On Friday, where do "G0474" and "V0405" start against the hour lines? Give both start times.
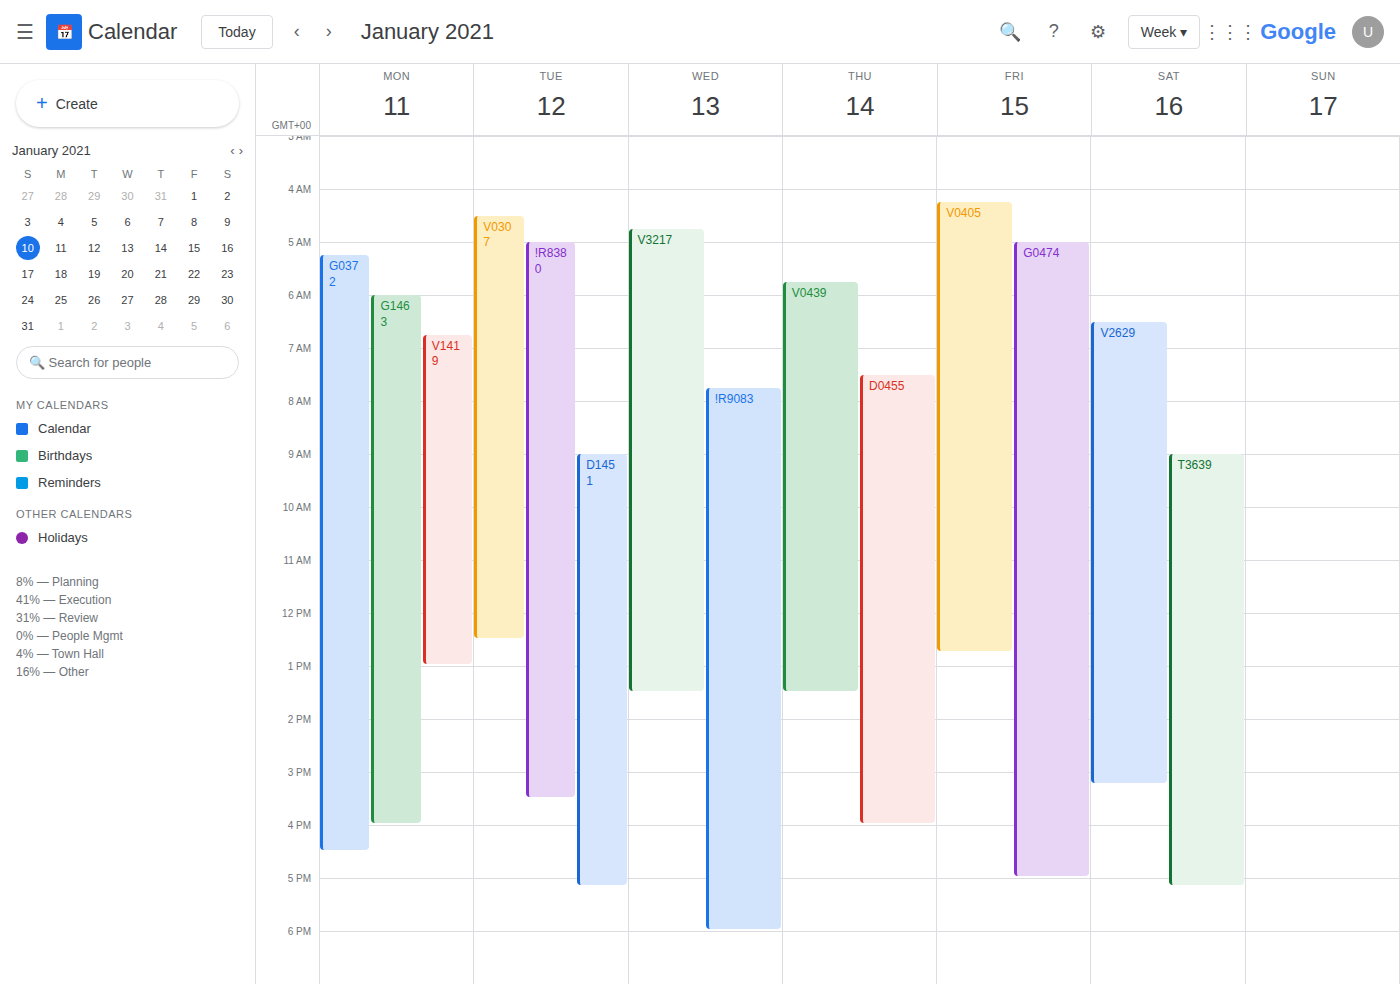
"G0474": 5:00 AM, exactly on the 5 AM line. "V0405": 4:15 AM, neither: a quarter of the way from the 4 AM line to the 5 AM line.